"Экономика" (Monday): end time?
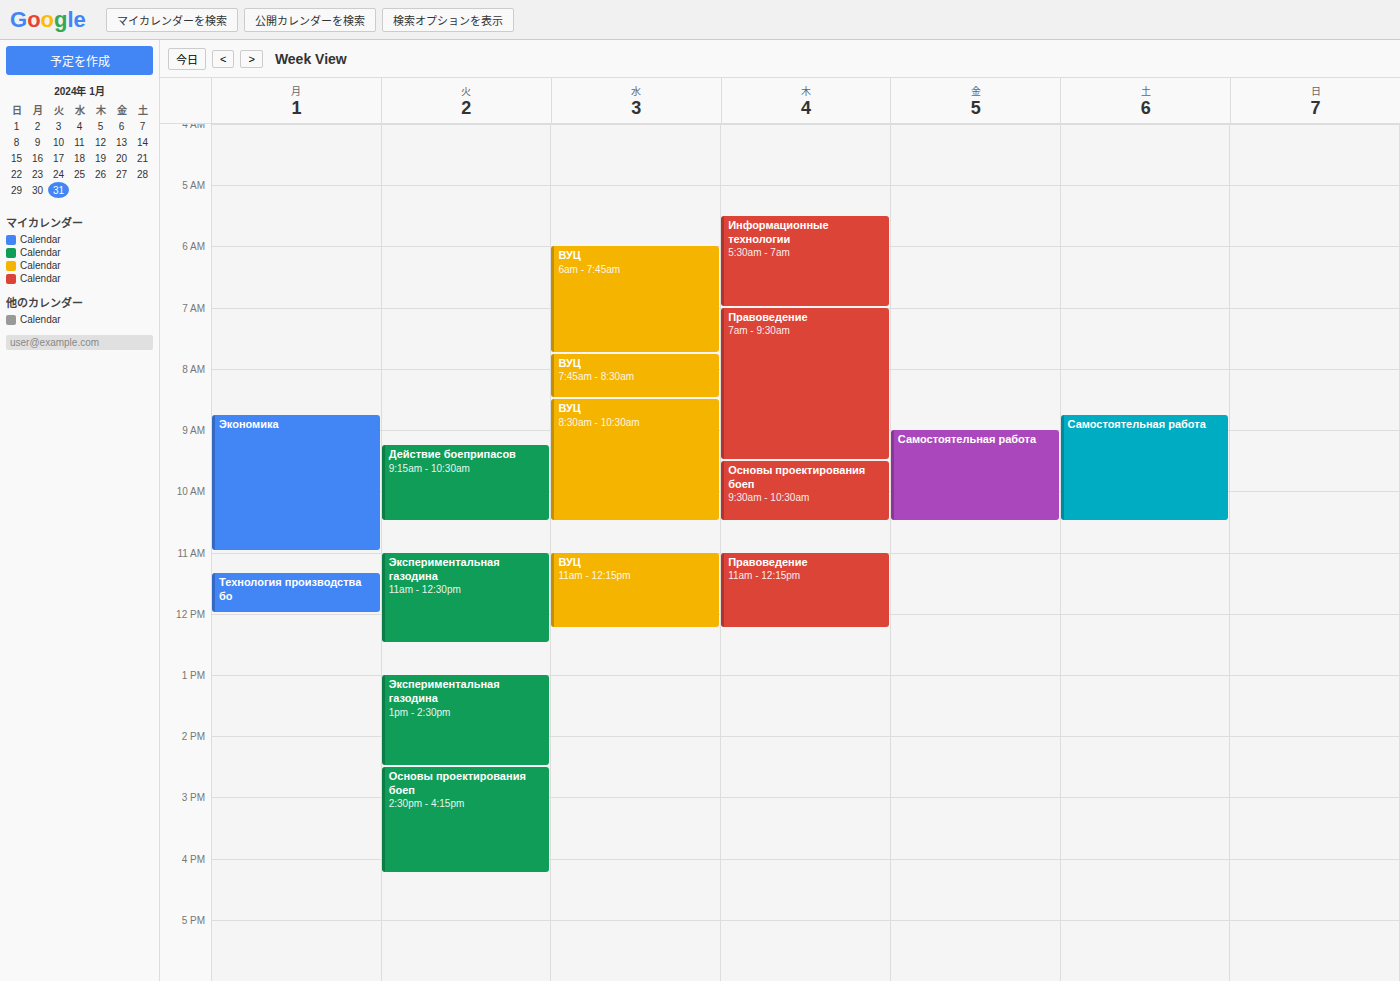
11:00 AM